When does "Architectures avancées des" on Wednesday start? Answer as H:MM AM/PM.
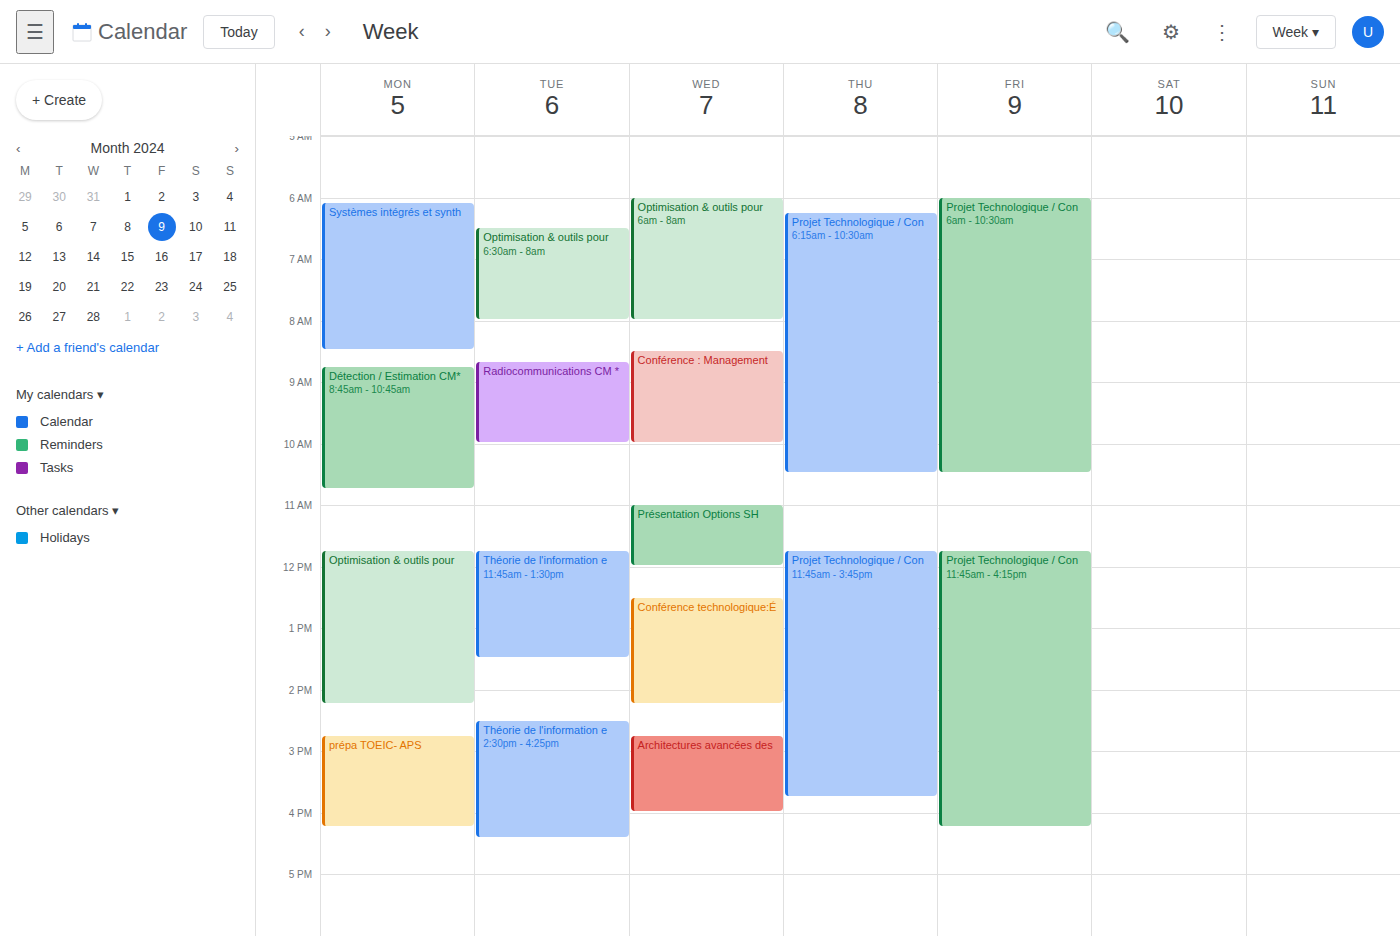
2:45 PM